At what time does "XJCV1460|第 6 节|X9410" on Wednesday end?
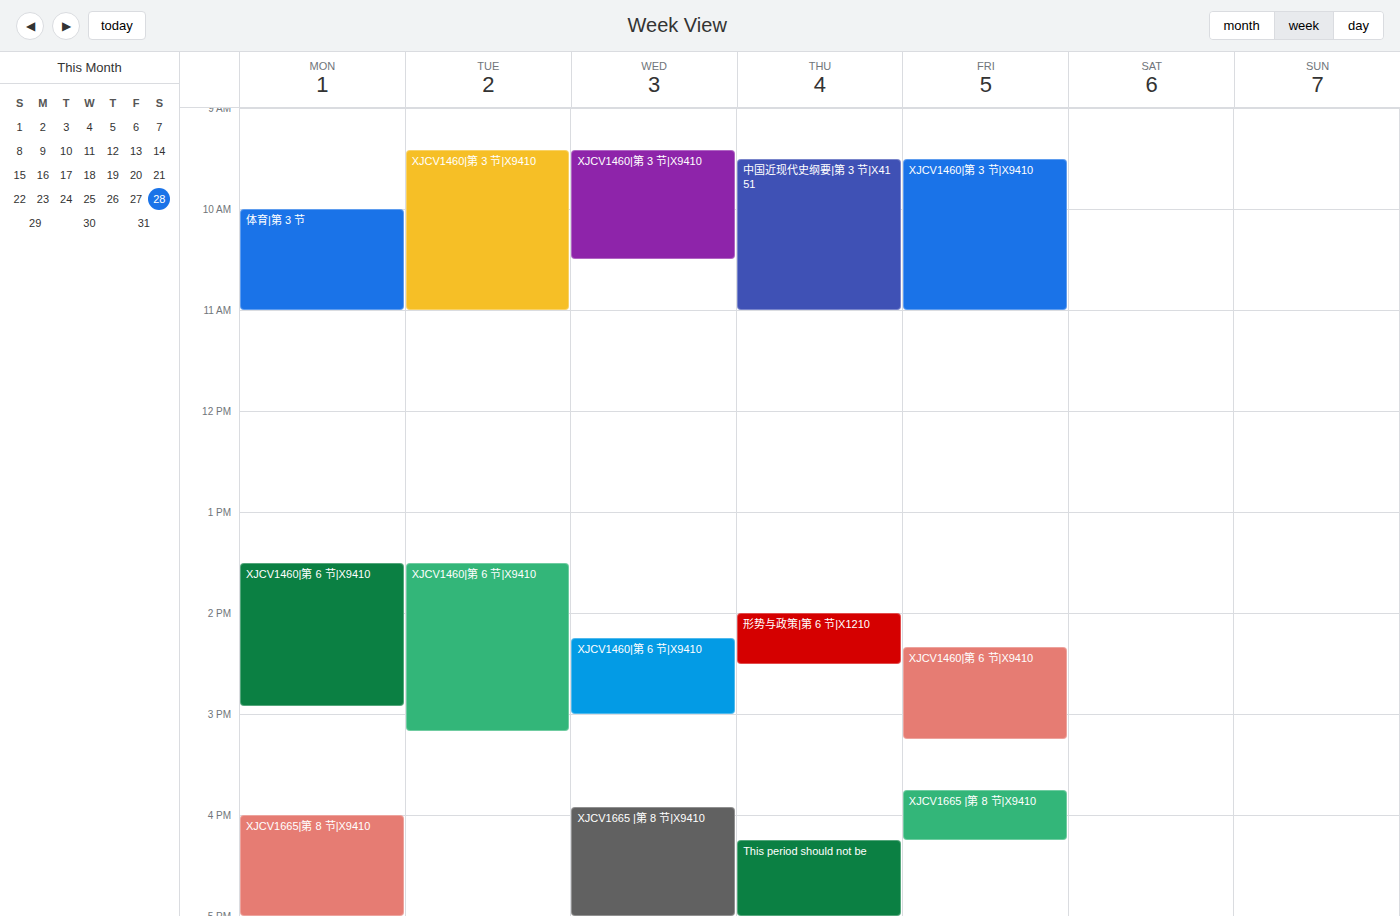
3:00 PM